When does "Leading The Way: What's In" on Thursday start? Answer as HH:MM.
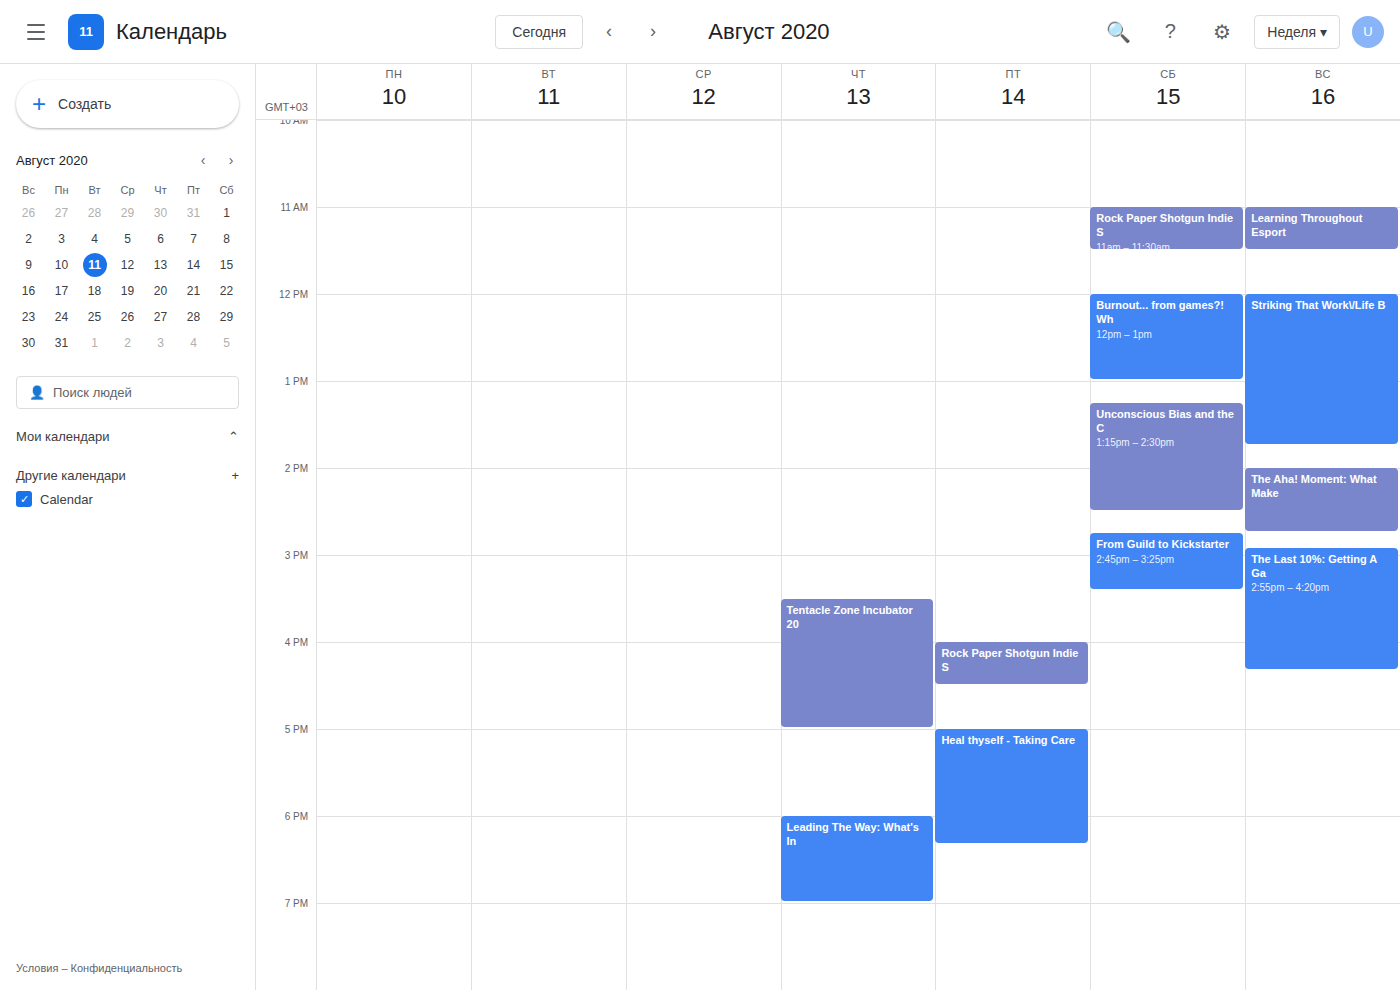
18:00